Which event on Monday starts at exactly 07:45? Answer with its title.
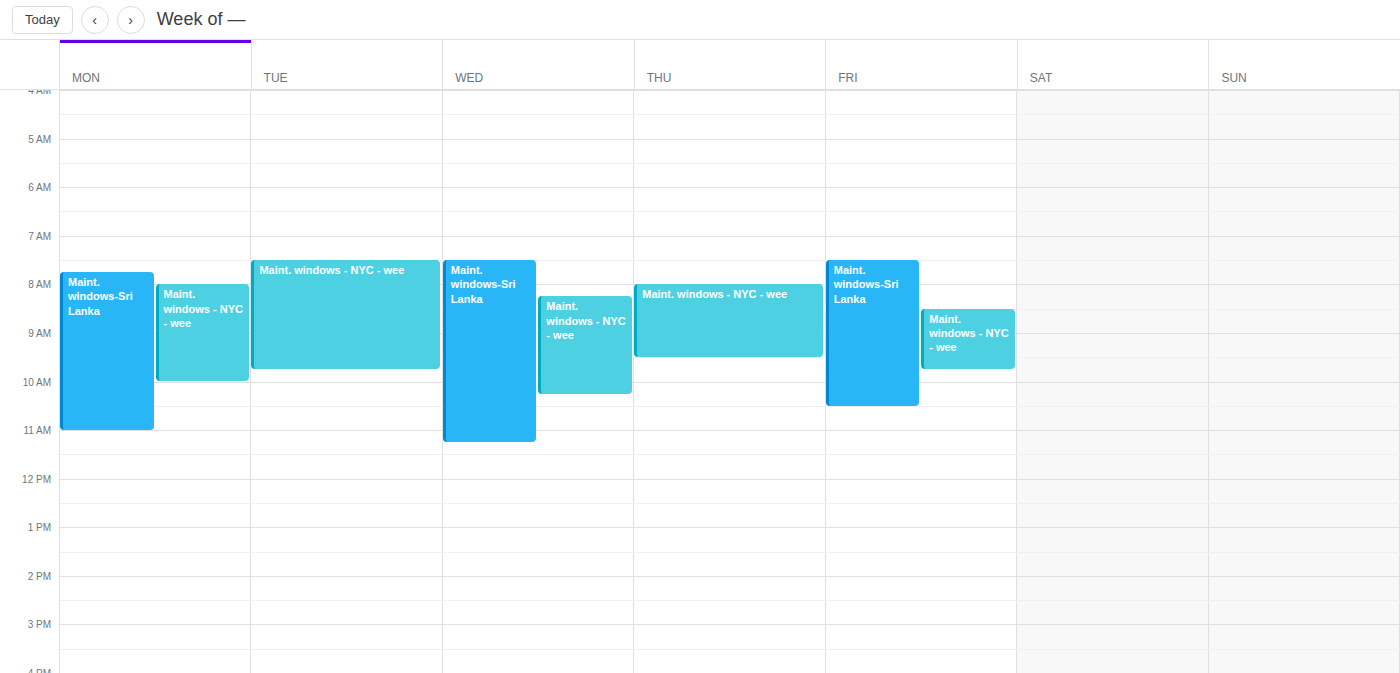
"Maint. windows-Sri Lanka"